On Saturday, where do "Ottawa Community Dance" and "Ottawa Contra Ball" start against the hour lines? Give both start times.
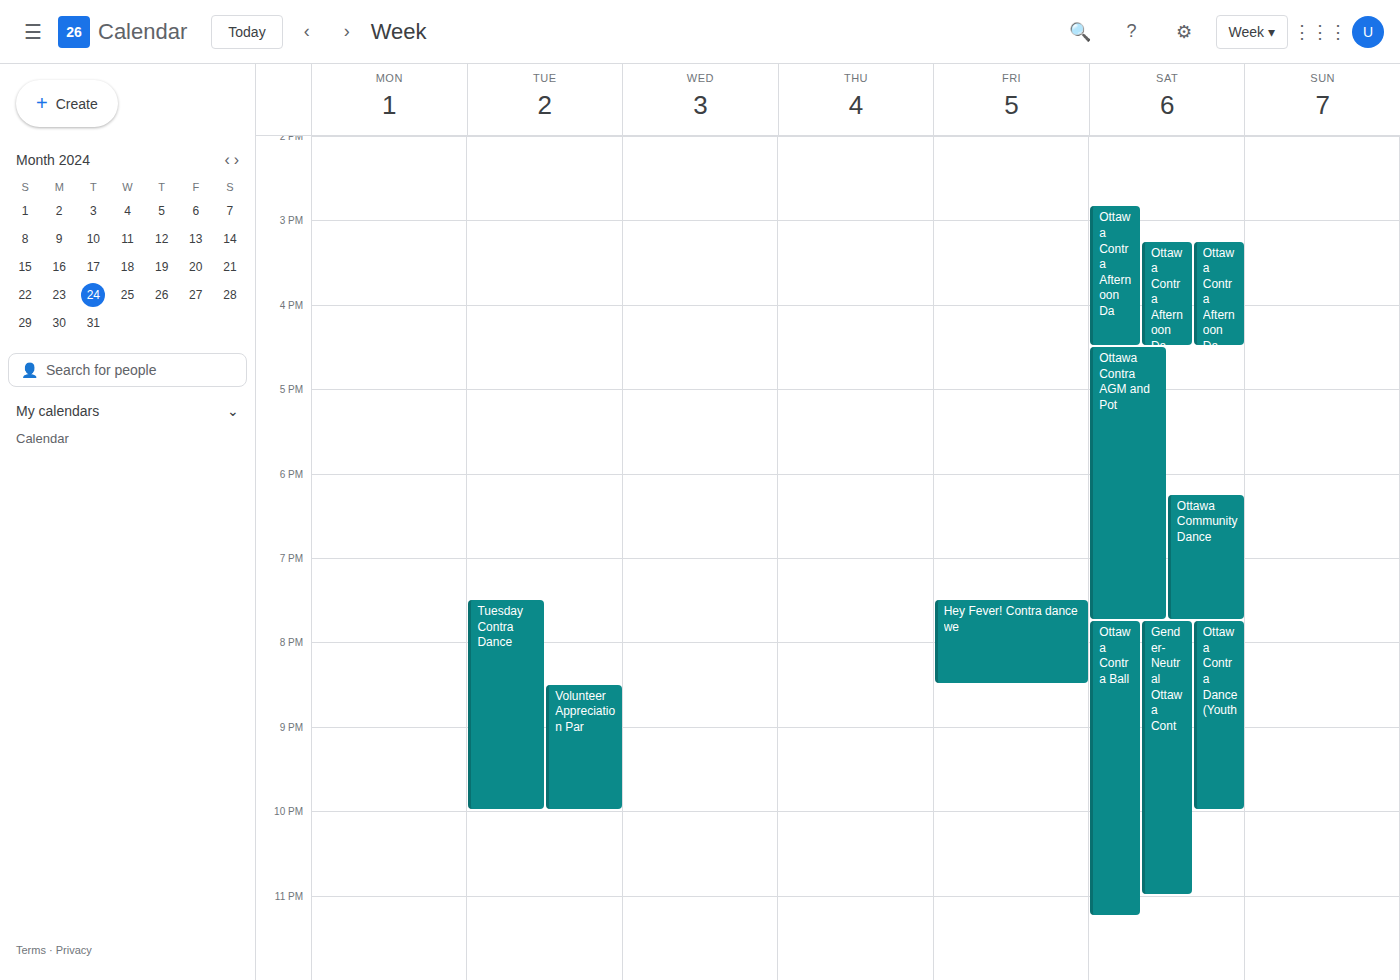
"Ottawa Community Dance": 18:15, neither: a quarter of the way from the 18:00 line to the 19:00 line. "Ottawa Contra Ball": 19:45, neither: three quarters of the way from the 19:00 line to the 20:00 line.